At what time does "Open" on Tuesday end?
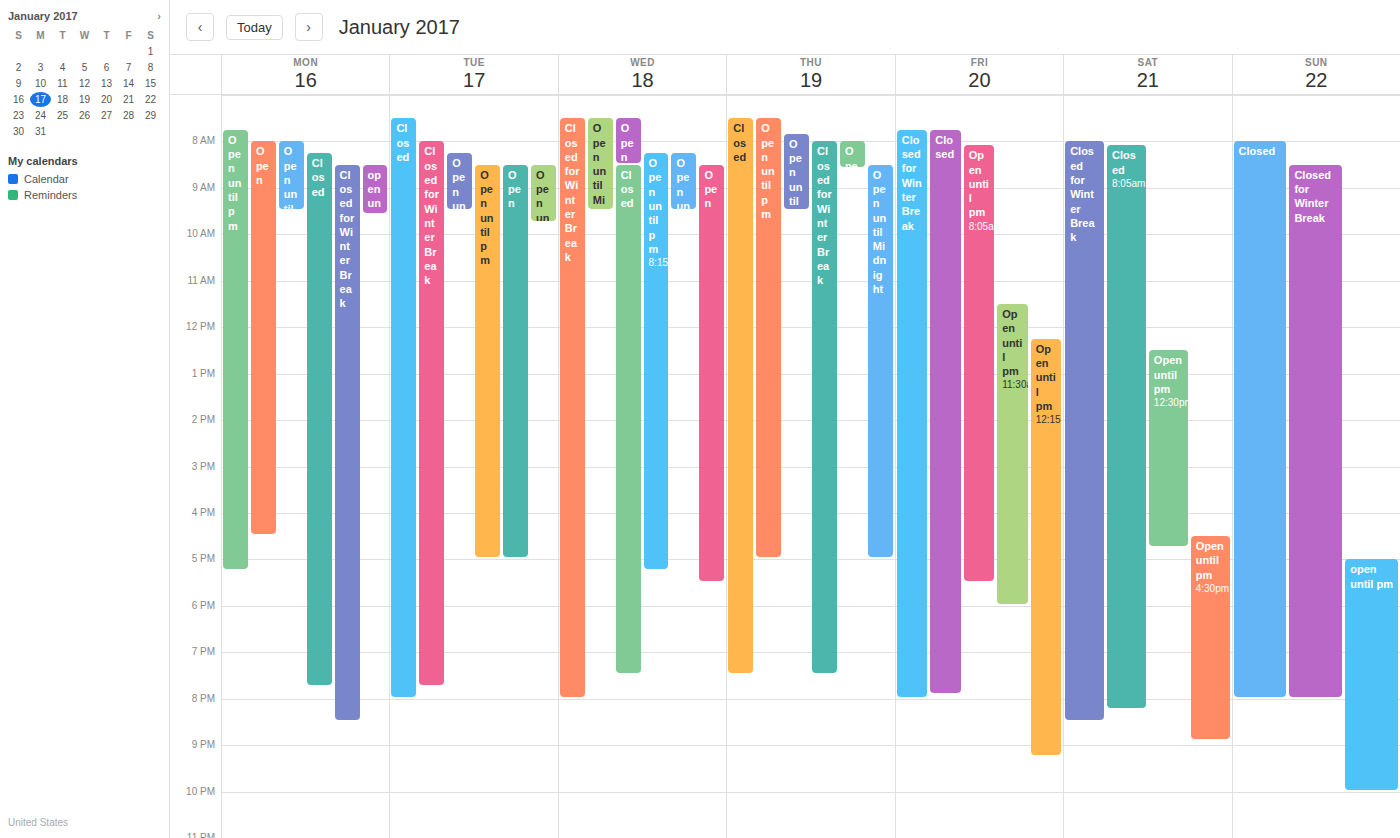
5:00 PM